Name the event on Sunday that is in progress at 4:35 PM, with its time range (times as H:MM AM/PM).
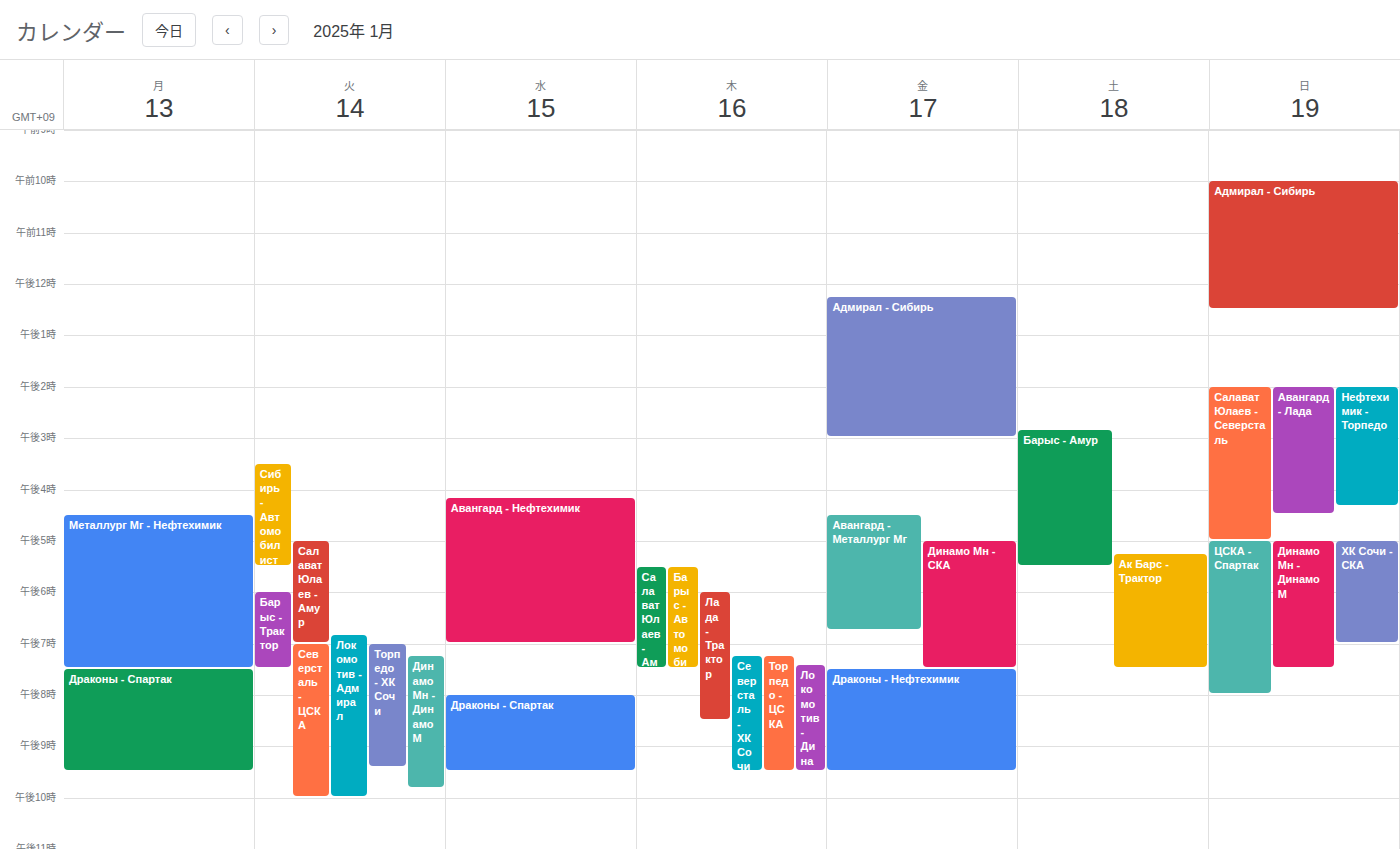
"Салават Юлаев - Северсталь", 2:00 PM to 5:00 PM